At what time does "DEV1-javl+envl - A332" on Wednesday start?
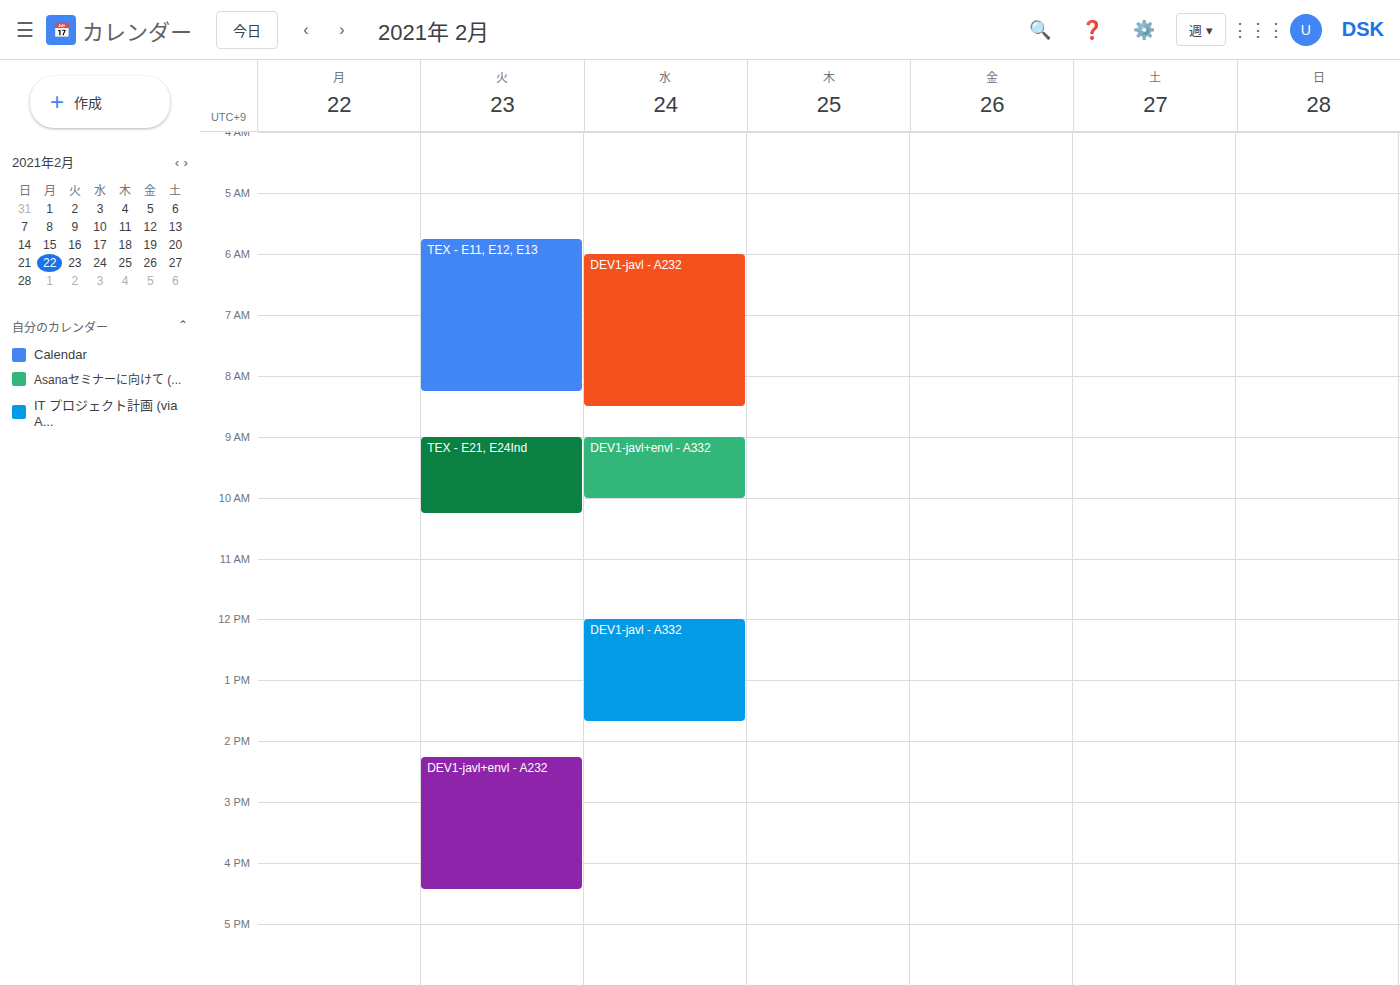
9:00 AM